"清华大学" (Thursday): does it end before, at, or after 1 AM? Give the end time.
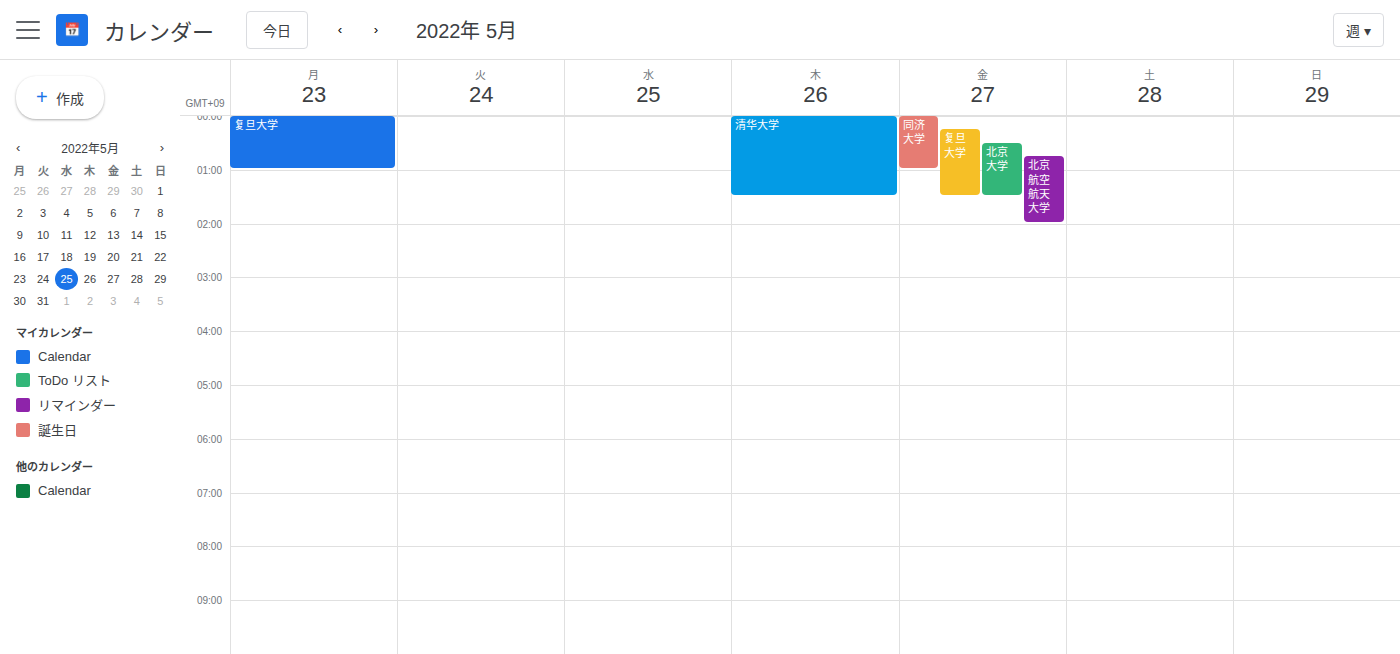
1:30 AM -- after 1 AM, 30 minutes below the 1 AM line.